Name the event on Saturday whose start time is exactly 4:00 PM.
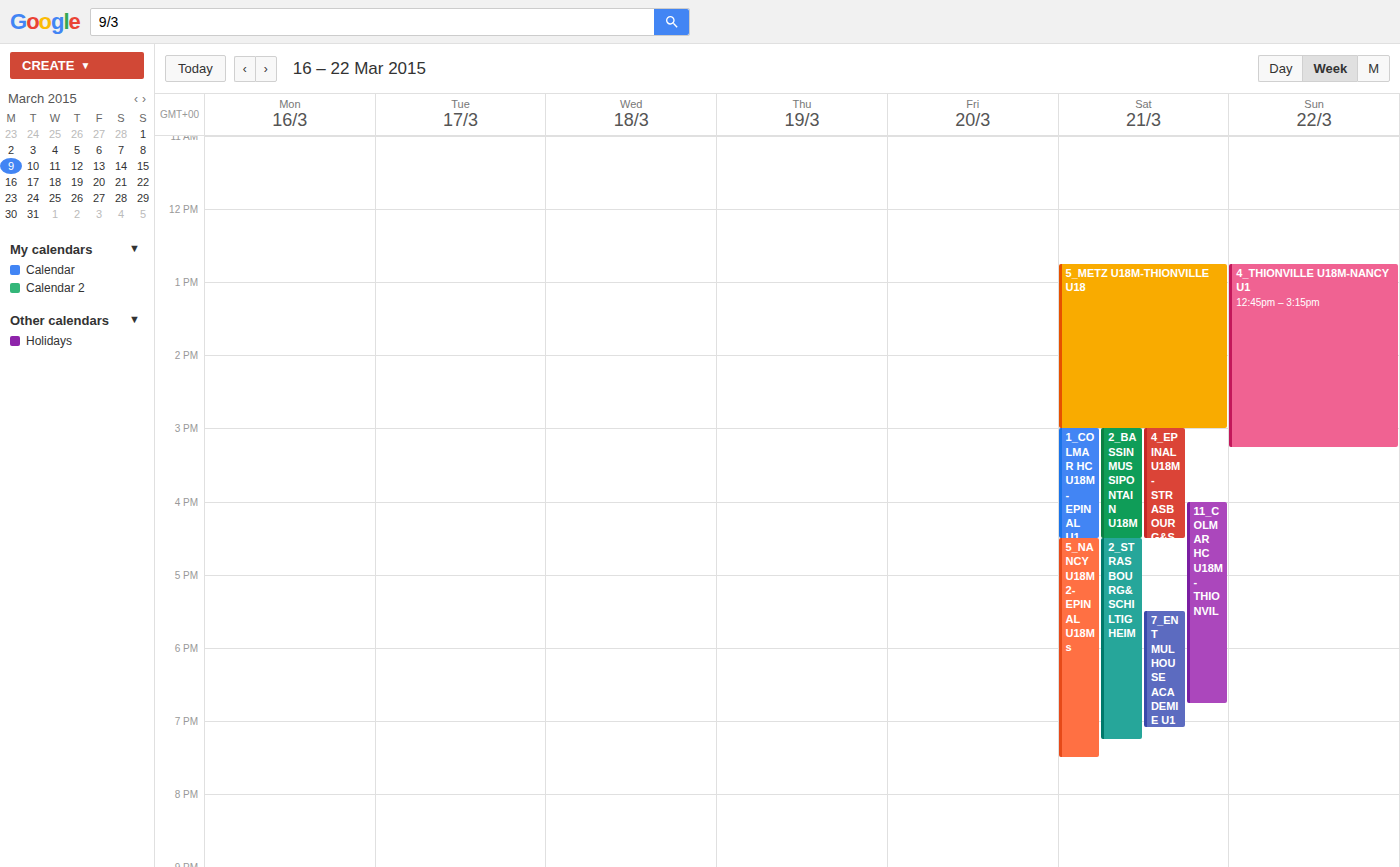
"11_COLMAR HC U18M-THIONVIL"